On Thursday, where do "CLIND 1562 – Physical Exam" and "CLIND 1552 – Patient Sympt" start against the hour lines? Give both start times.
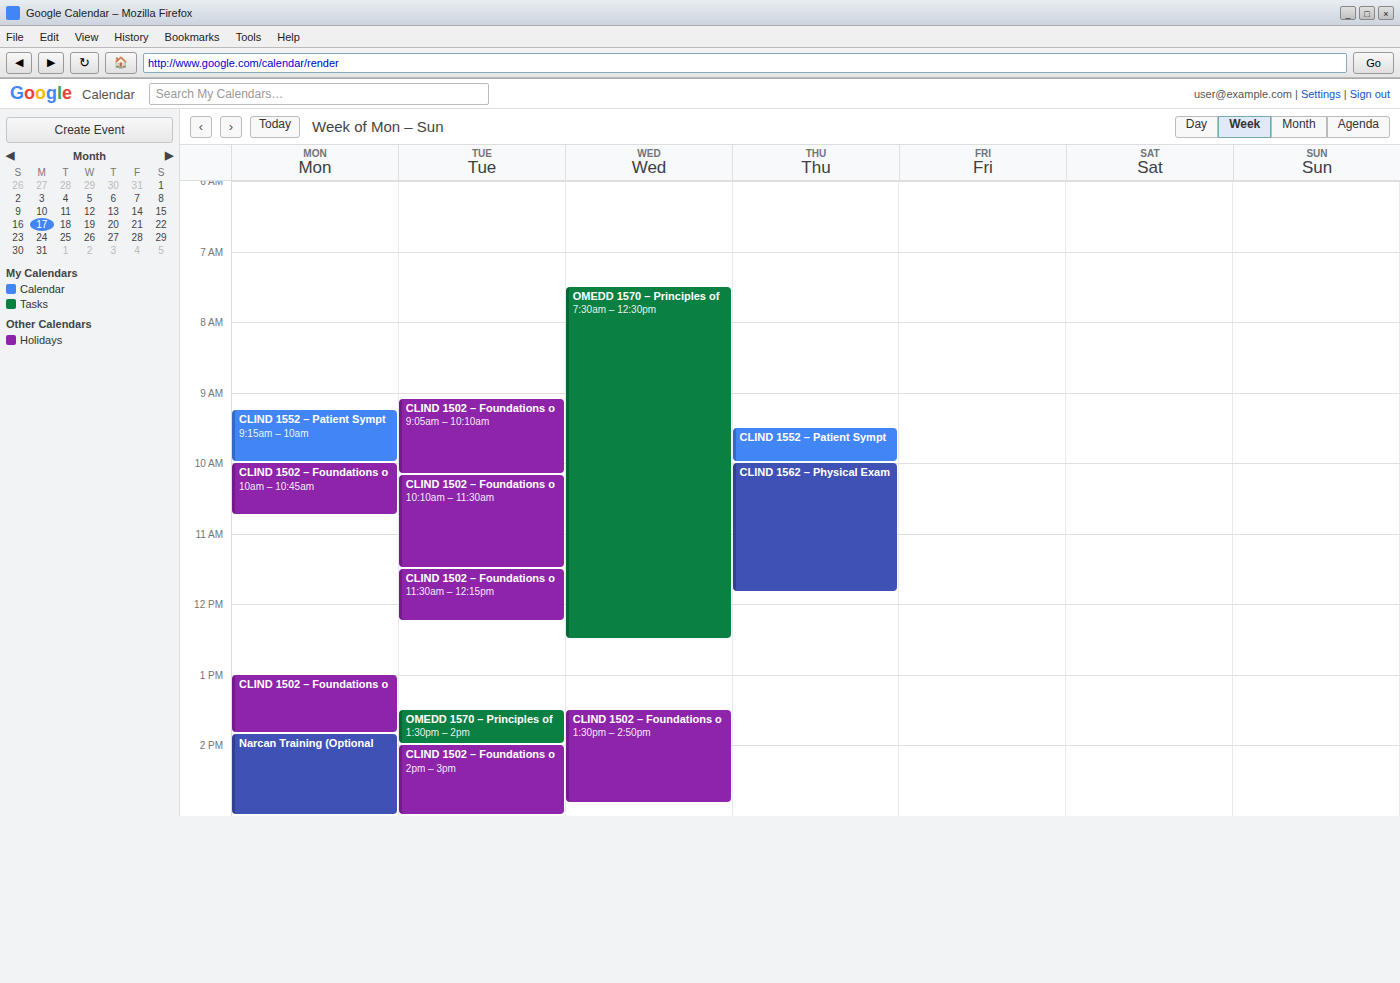
"CLIND 1562 – Physical Exam": 10:00 AM, exactly on the 10 AM line. "CLIND 1552 – Patient Sympt": 9:30 AM, halfway between the 9 AM and 10 AM lines.